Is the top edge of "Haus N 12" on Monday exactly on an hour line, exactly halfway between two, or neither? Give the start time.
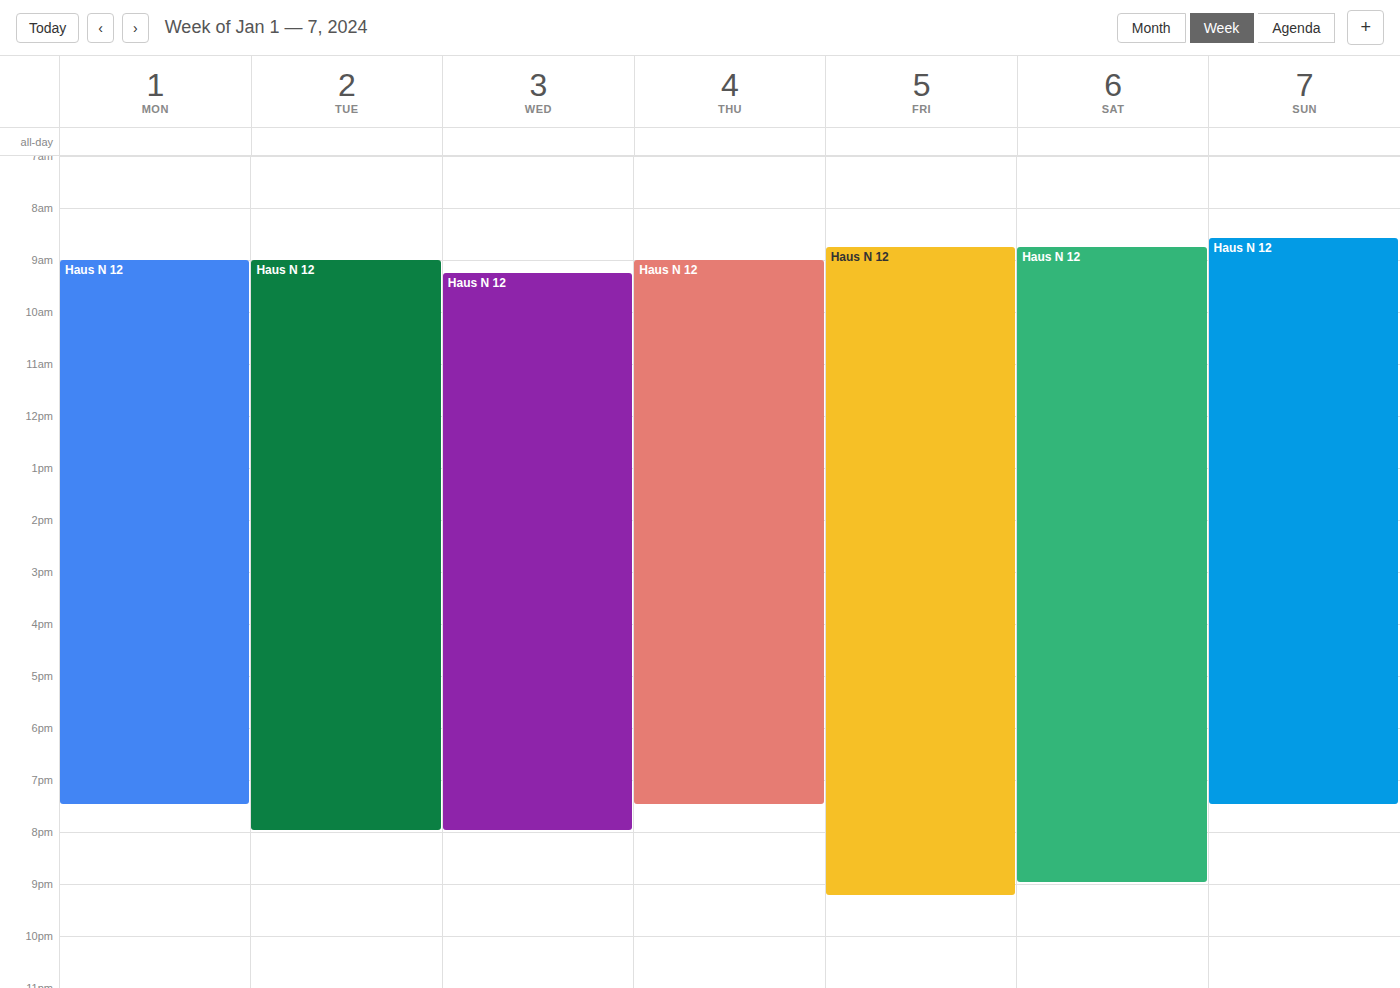
9:00 AM -- exactly on the 9 AM line.